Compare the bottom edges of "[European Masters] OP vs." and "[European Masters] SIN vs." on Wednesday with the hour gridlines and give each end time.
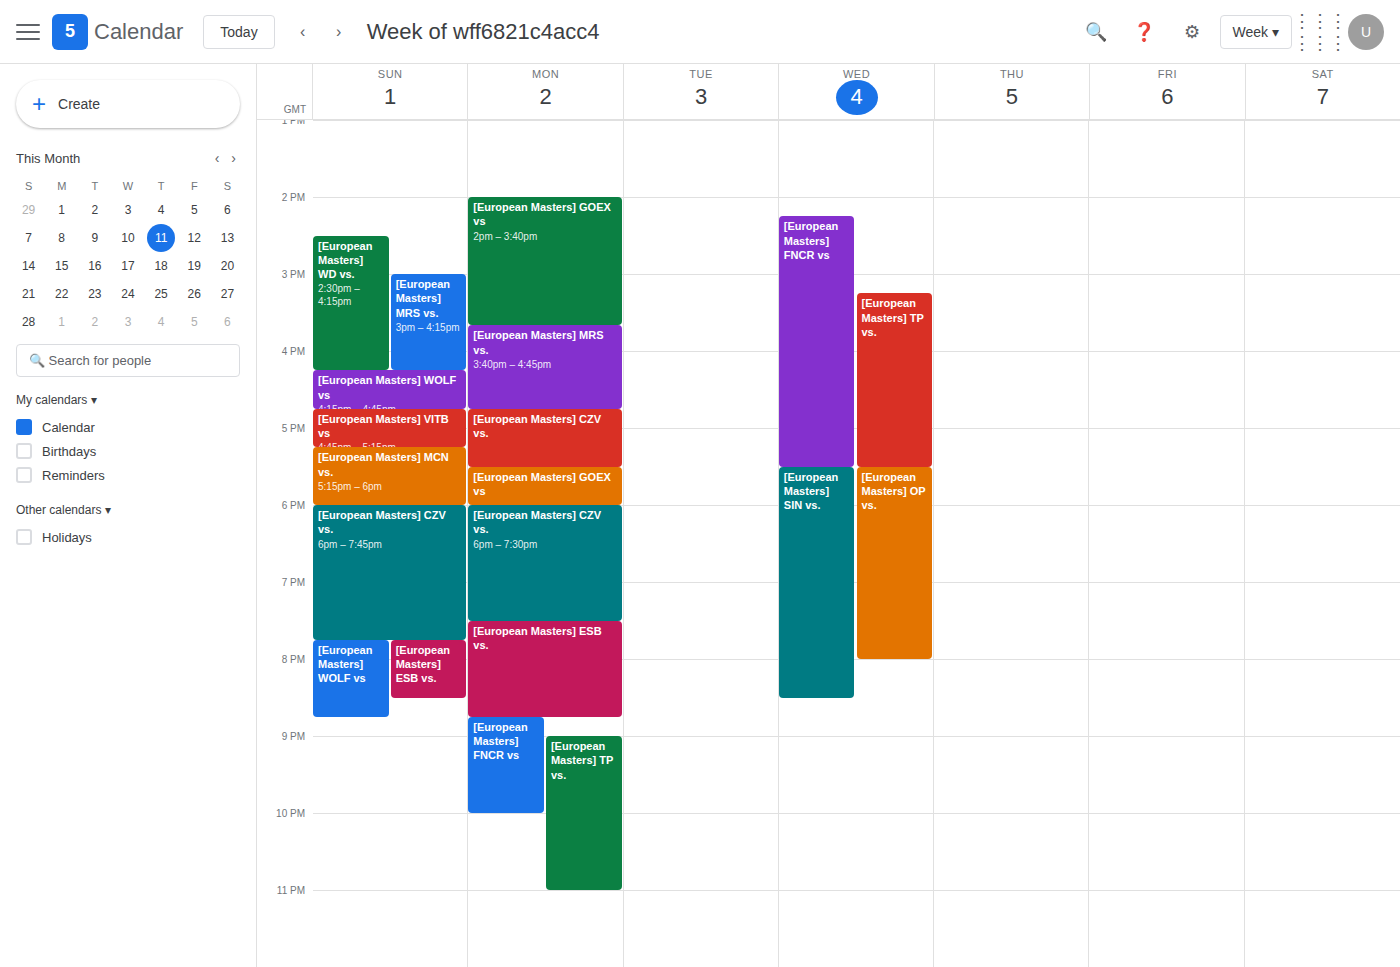
"[European Masters] OP vs.": 8:00 PM, exactly on the 8 PM line. "[European Masters] SIN vs.": 8:30 PM, halfway between the 8 PM and 9 PM lines.